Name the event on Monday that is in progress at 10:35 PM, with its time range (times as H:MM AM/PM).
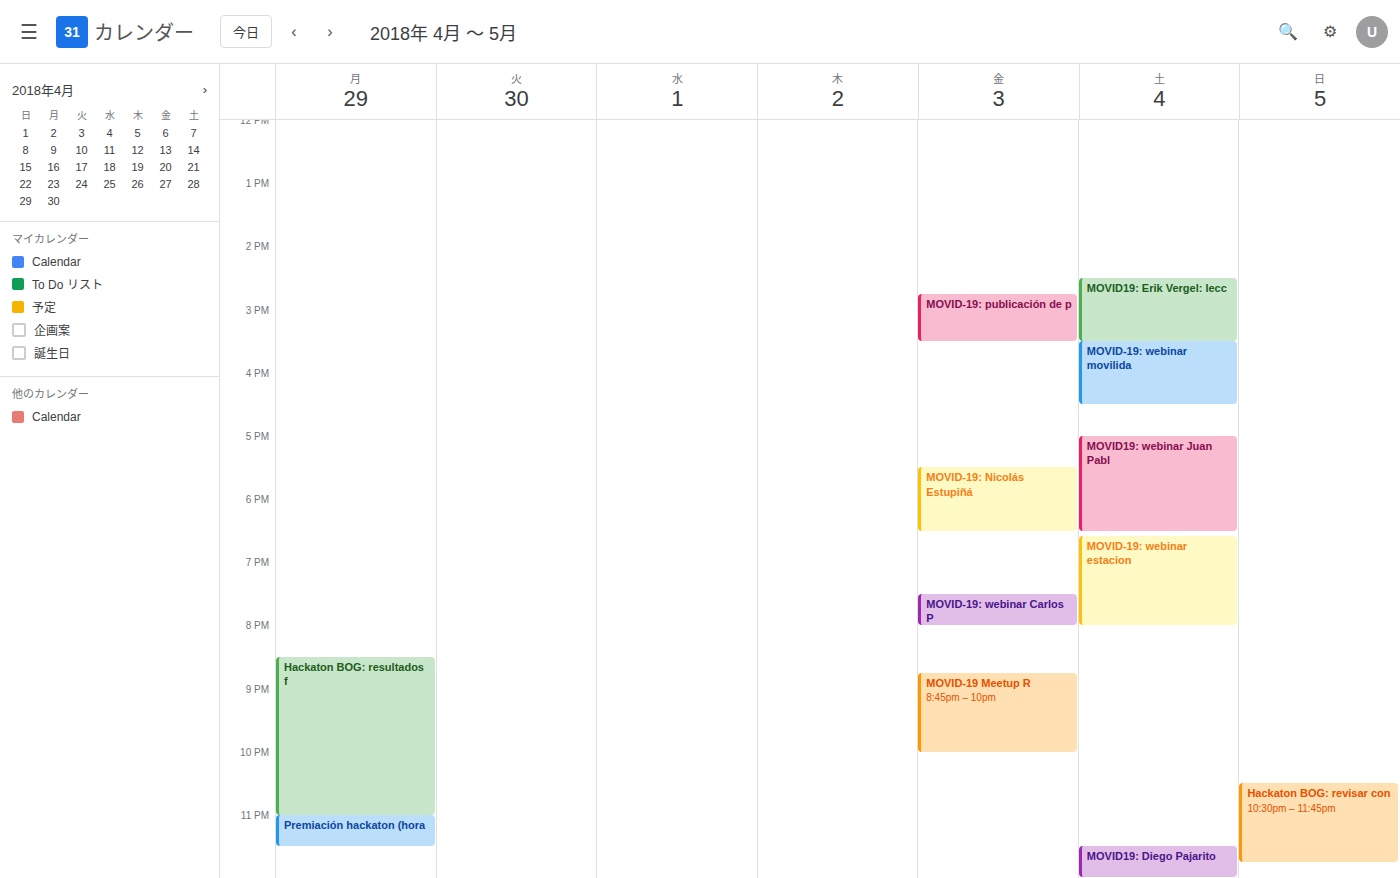
"Hackaton BOG: resultados f", 8:30 PM to 11:00 PM